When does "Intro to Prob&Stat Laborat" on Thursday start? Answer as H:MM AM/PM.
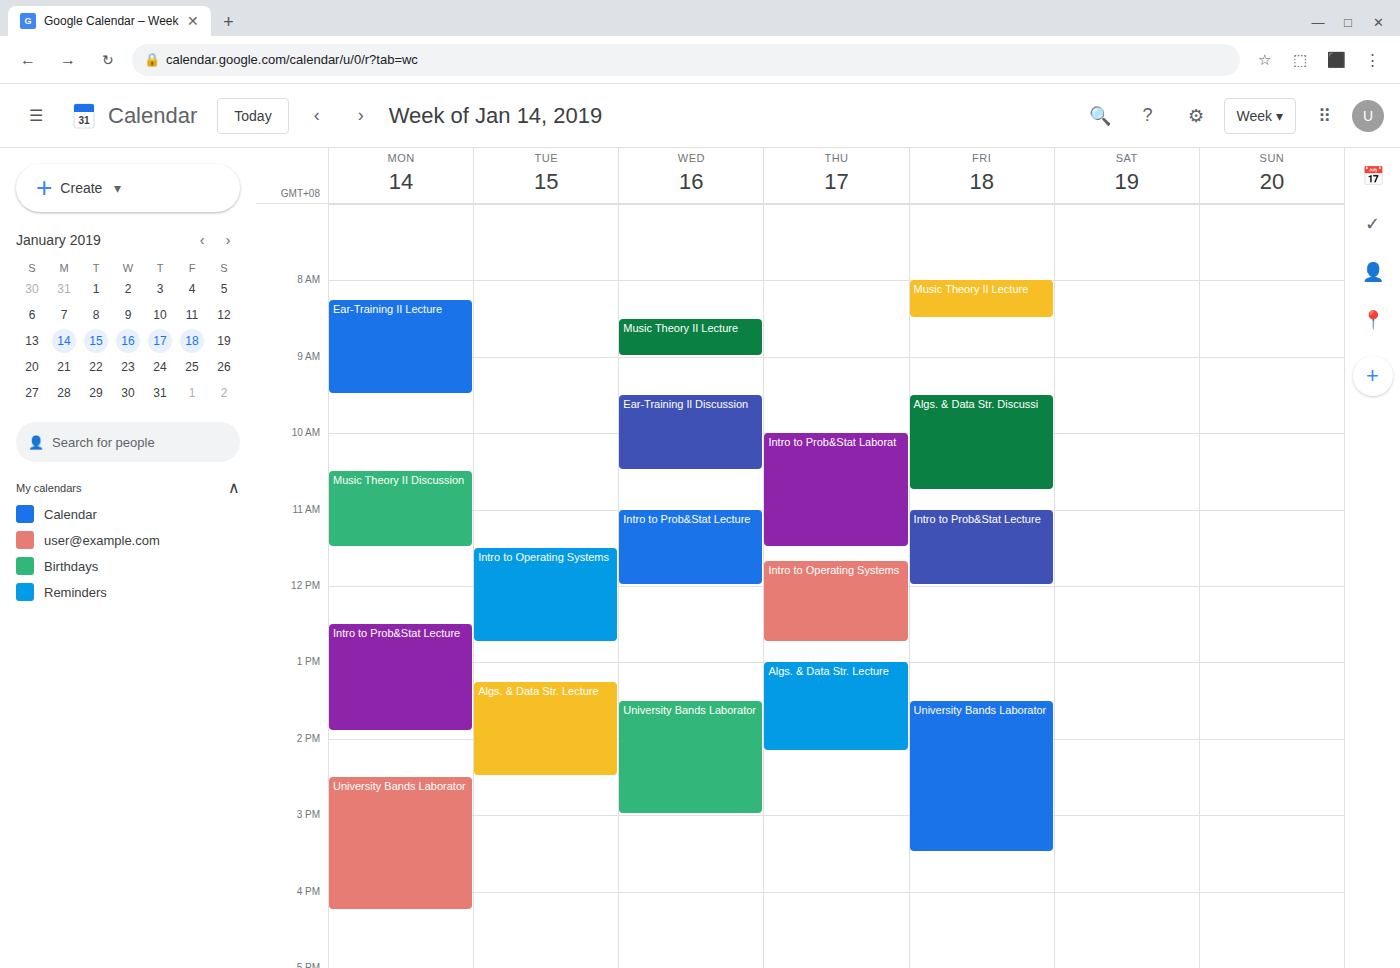
10:00 AM